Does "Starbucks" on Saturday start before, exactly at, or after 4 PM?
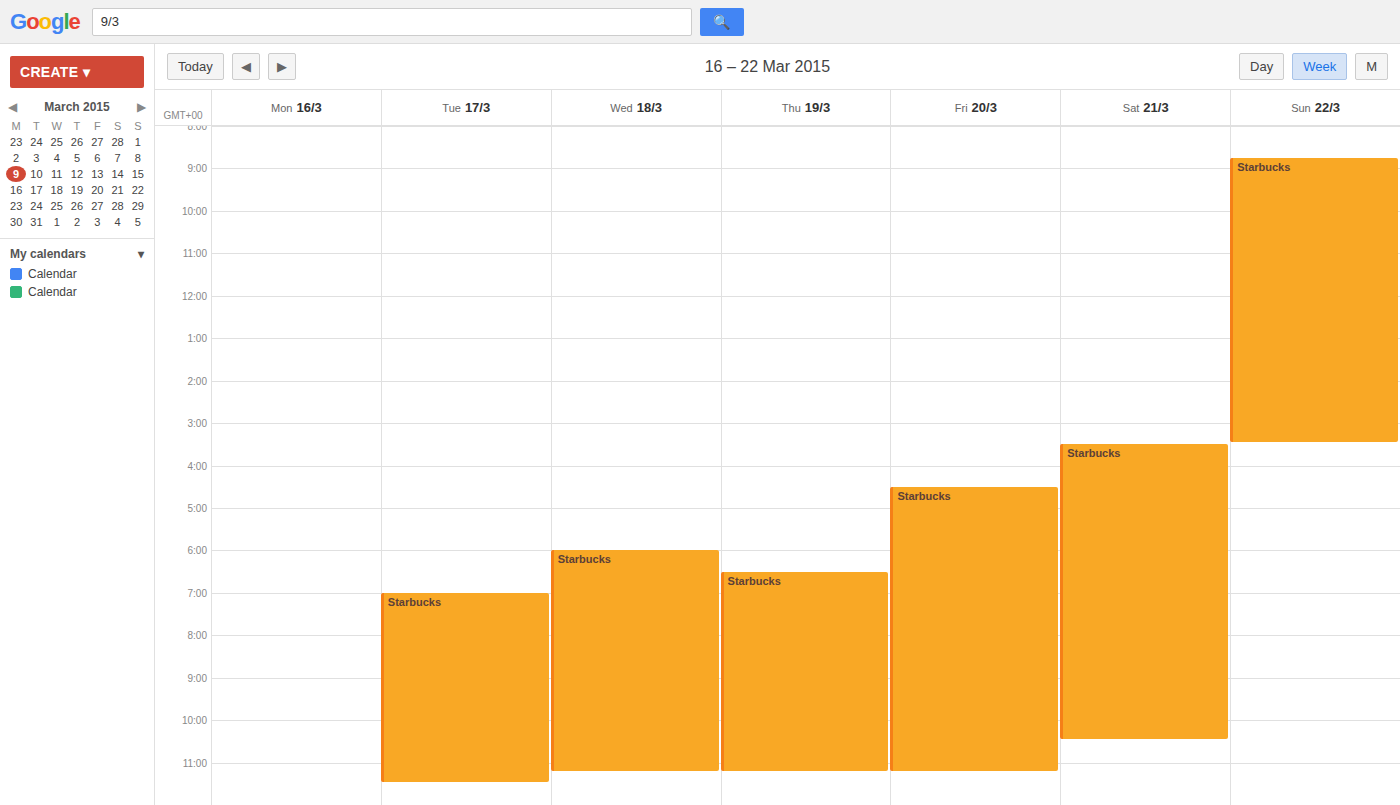
3:30 PM -- before 4 PM, 30 minutes above the 4 PM line.